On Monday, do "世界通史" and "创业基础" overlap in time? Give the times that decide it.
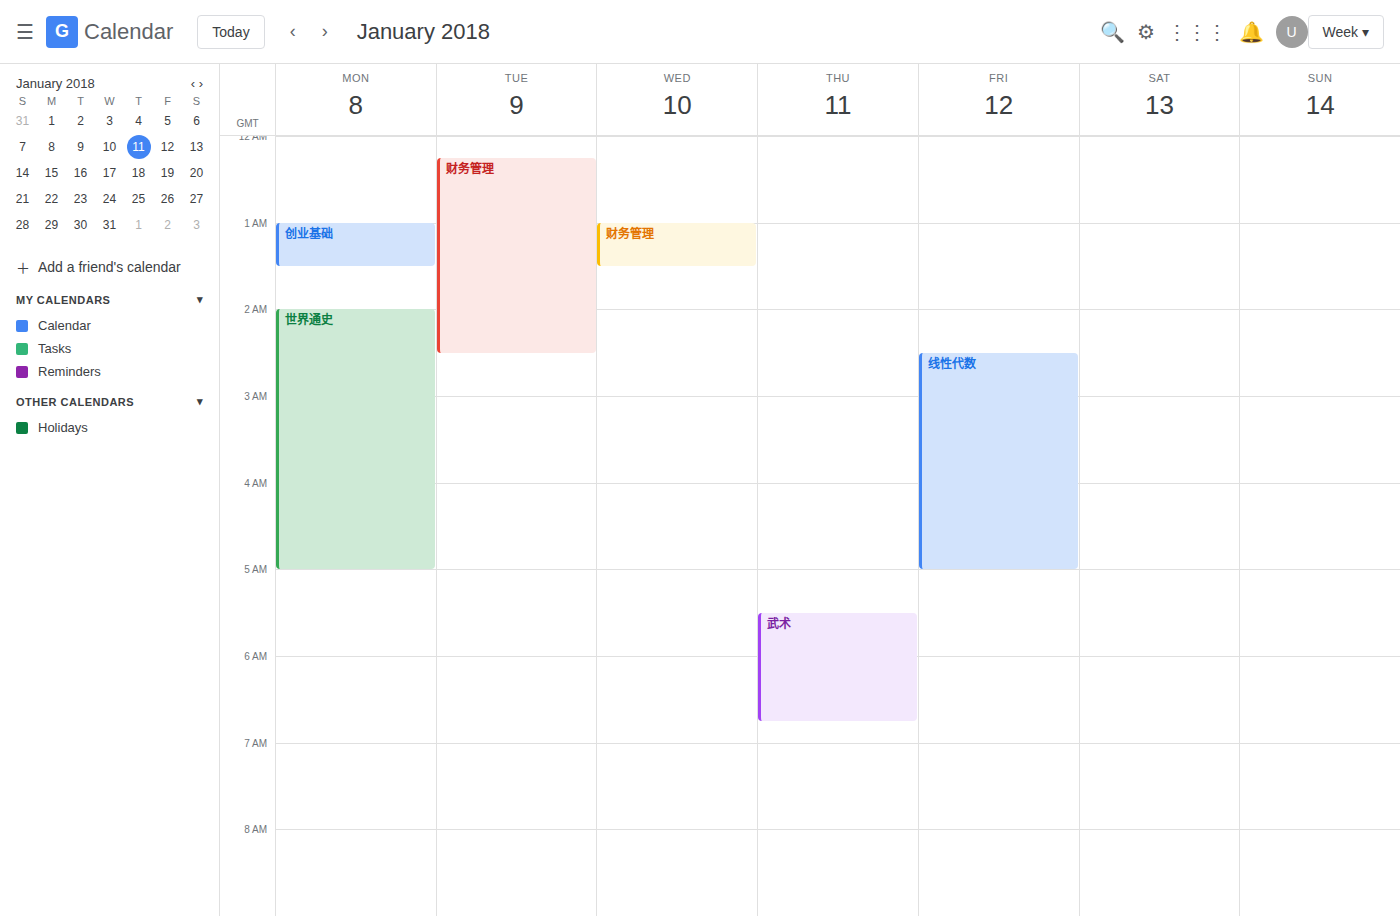
"创业基础" ends at 1:30 AM and "世界通史" starts at 2:00 AM -- no overlap.